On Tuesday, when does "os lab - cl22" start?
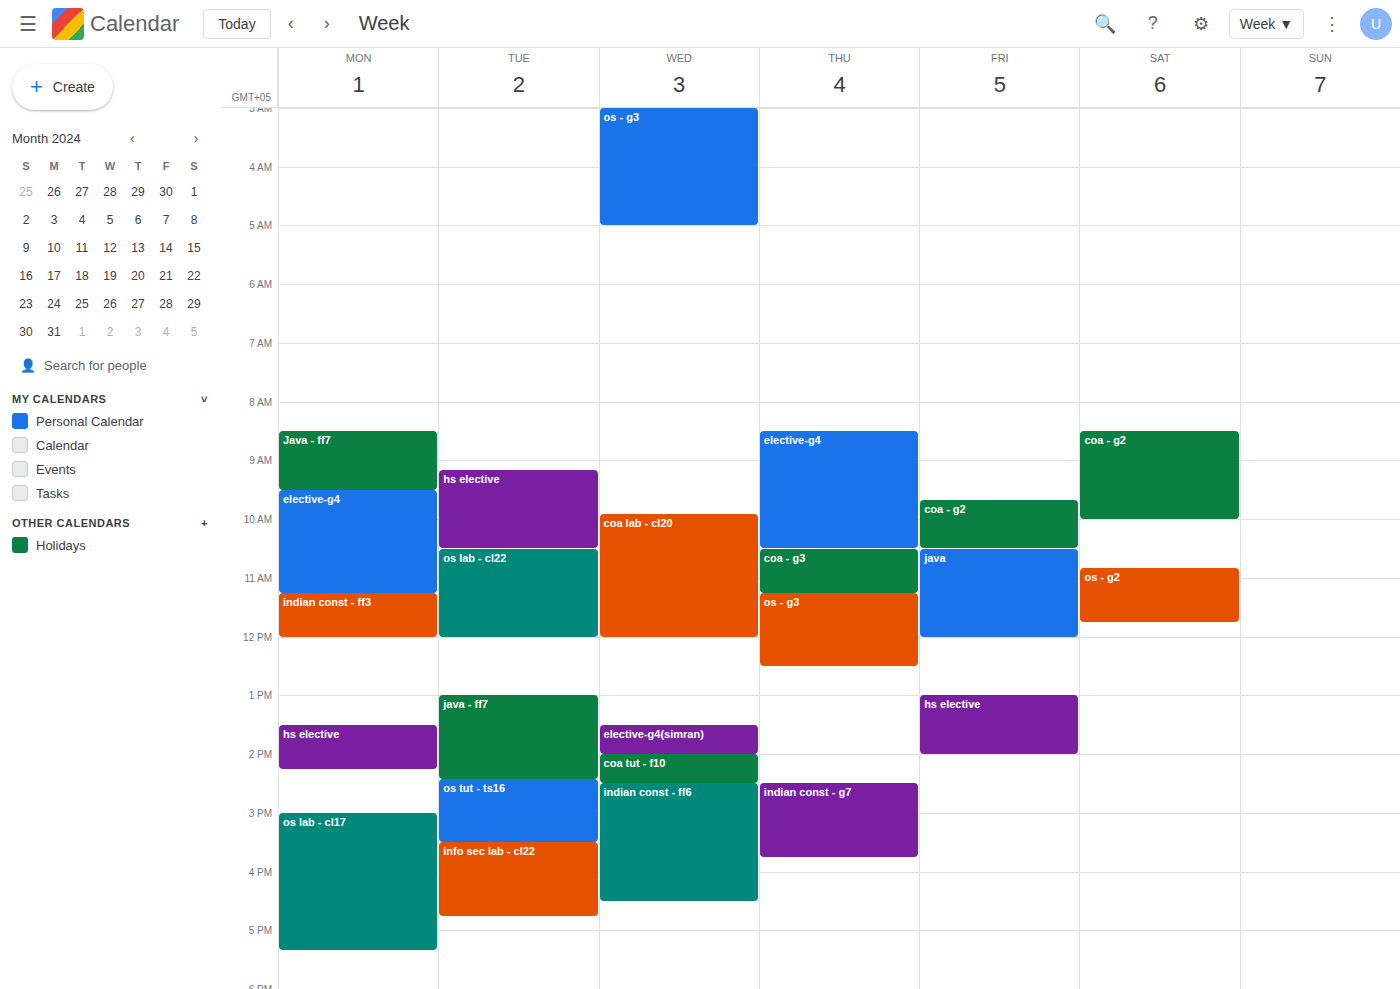
10:30 AM